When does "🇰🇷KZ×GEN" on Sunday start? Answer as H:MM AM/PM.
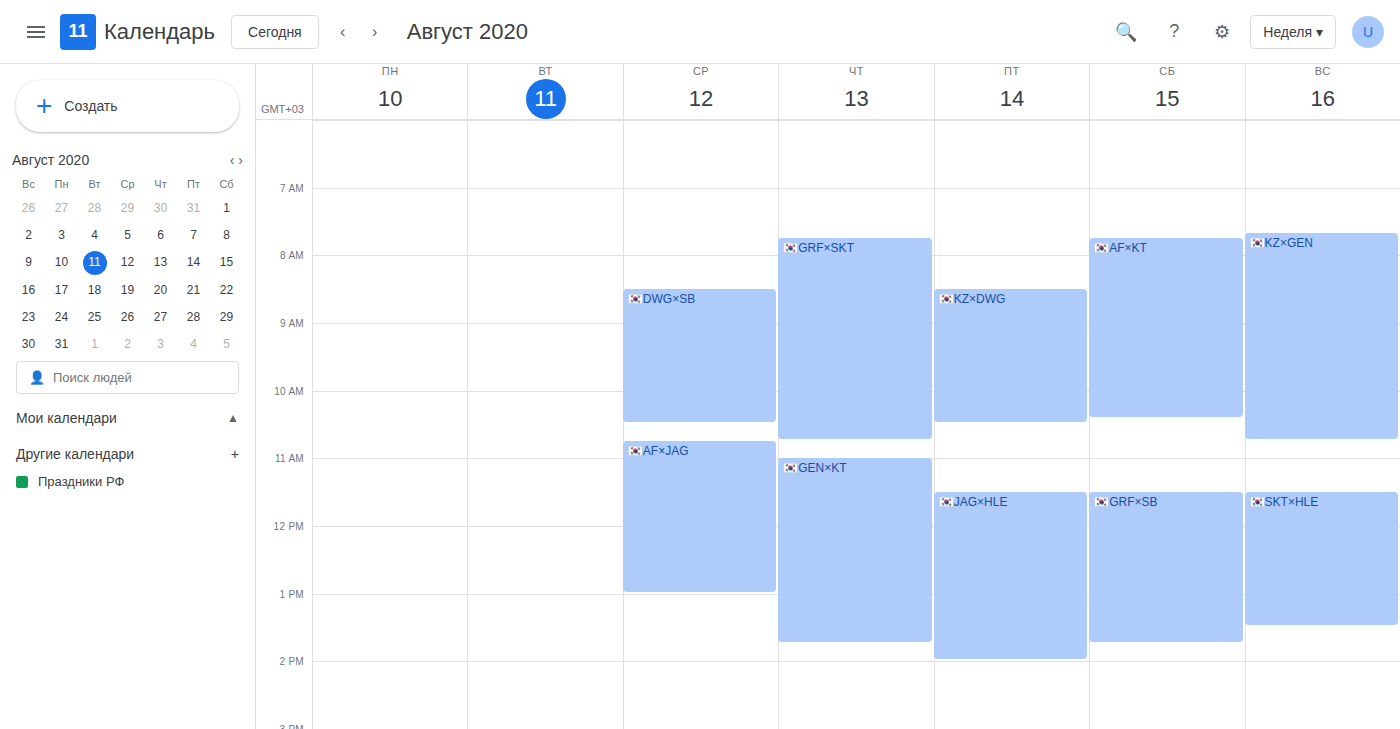
7:40 AM